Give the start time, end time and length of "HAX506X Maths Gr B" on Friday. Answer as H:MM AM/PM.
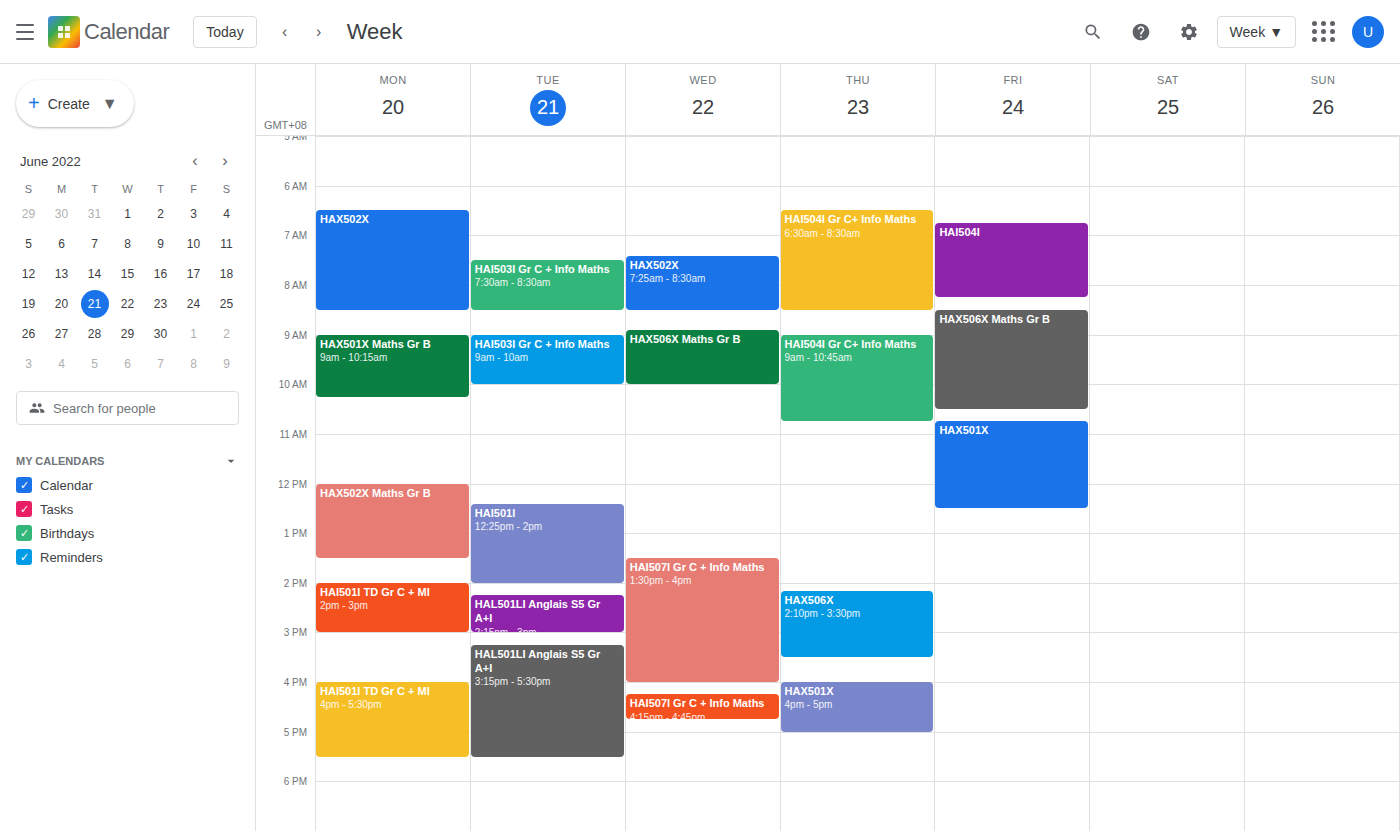
8:30 AM to 10:30 AM, 2 hours